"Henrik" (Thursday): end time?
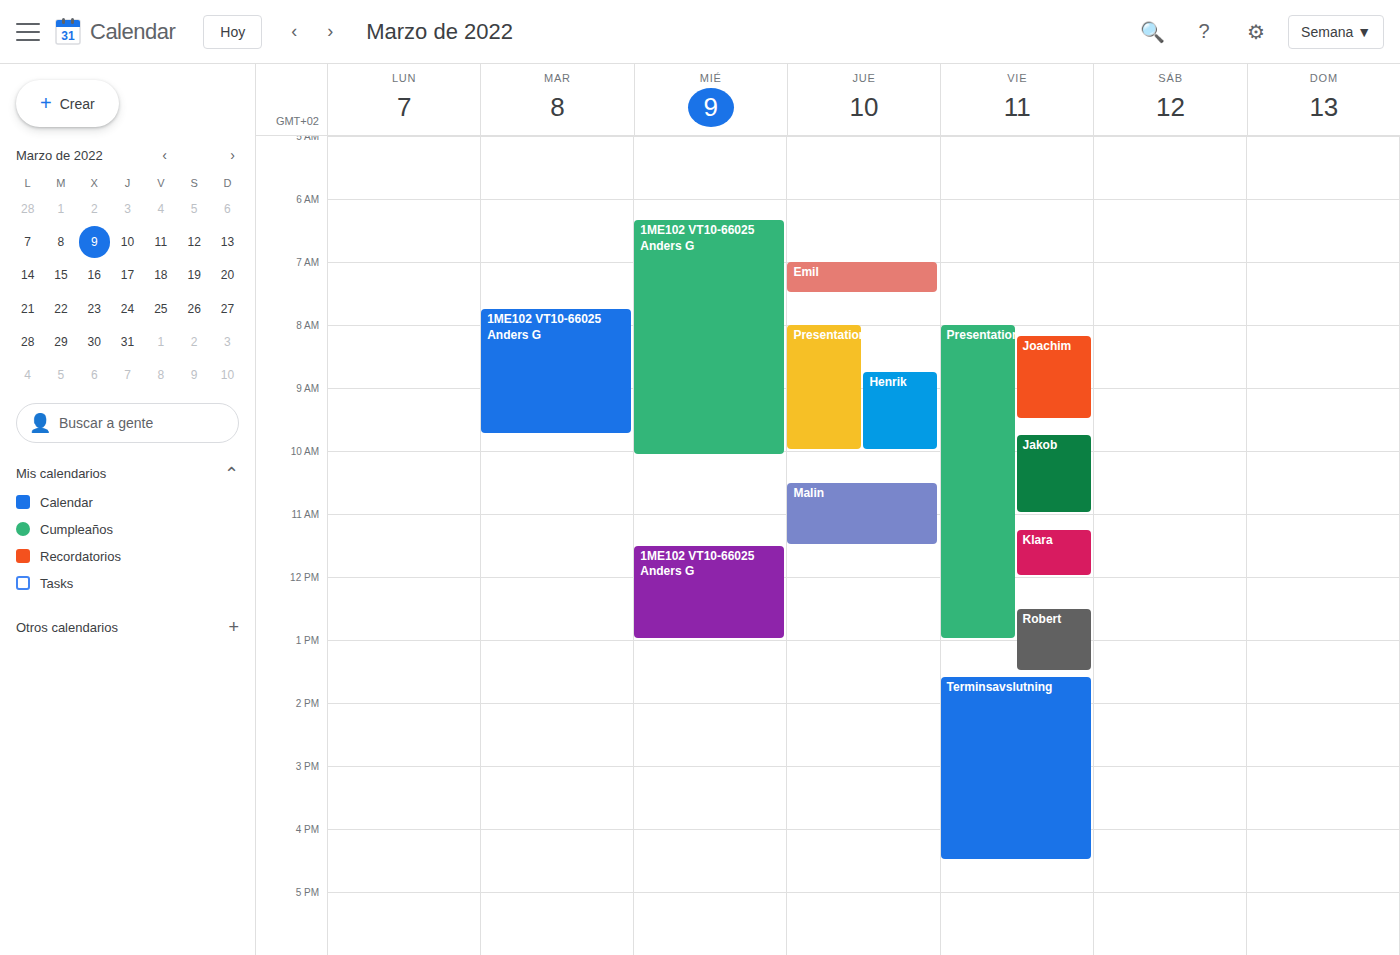
10:00